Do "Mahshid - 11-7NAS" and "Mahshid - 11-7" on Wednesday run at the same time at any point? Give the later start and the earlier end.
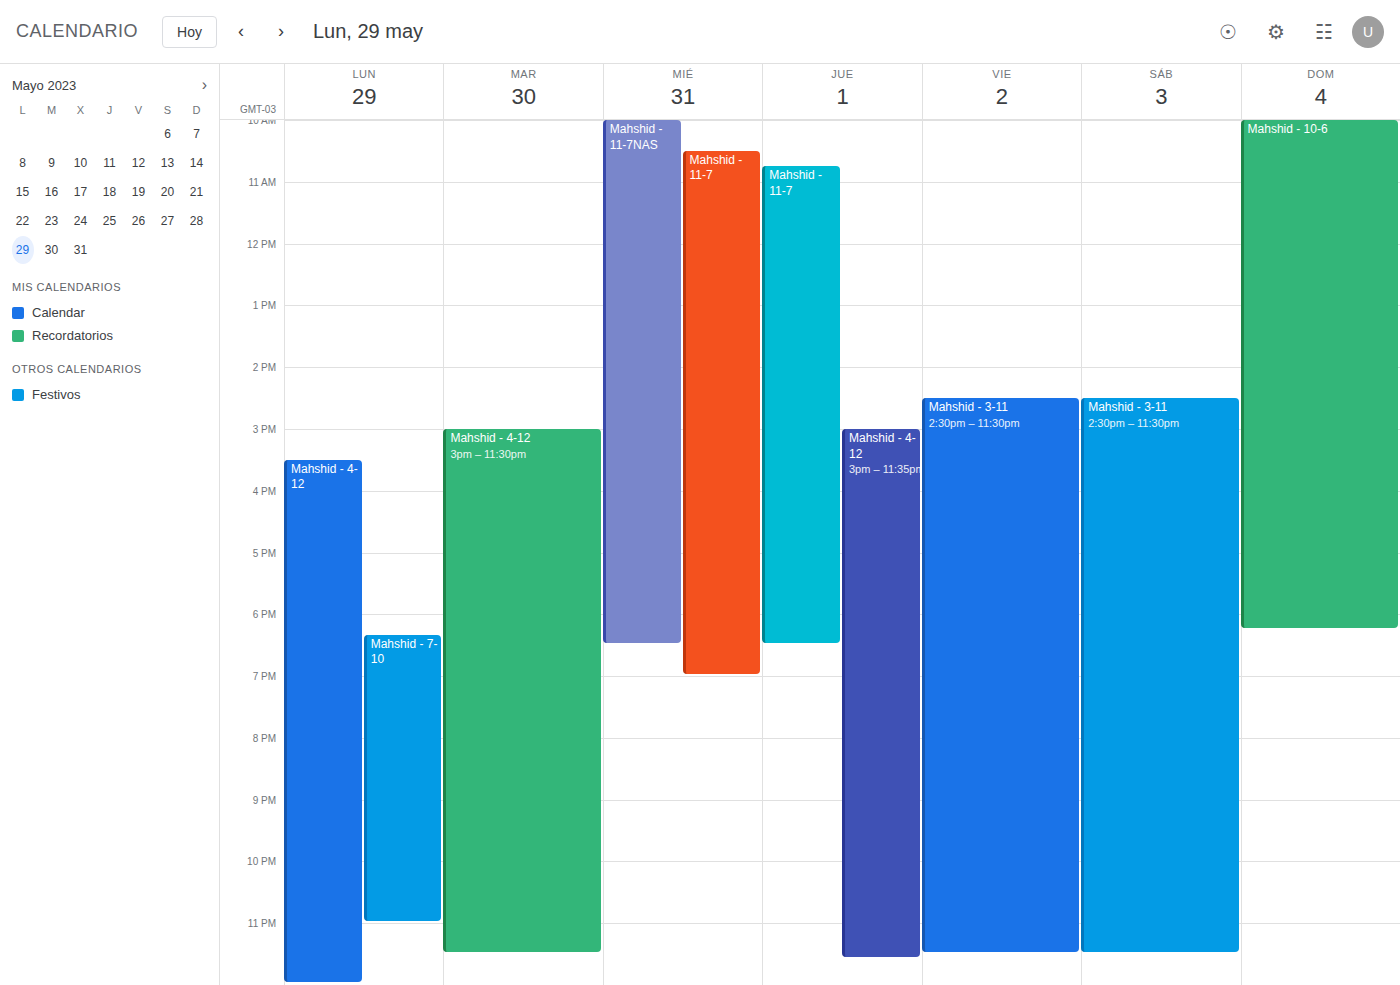
"Mahshid - 11-7" starts at 10:30 AM, before "Mahshid - 11-7NAS" ends at 6:30 PM -- they overlap.